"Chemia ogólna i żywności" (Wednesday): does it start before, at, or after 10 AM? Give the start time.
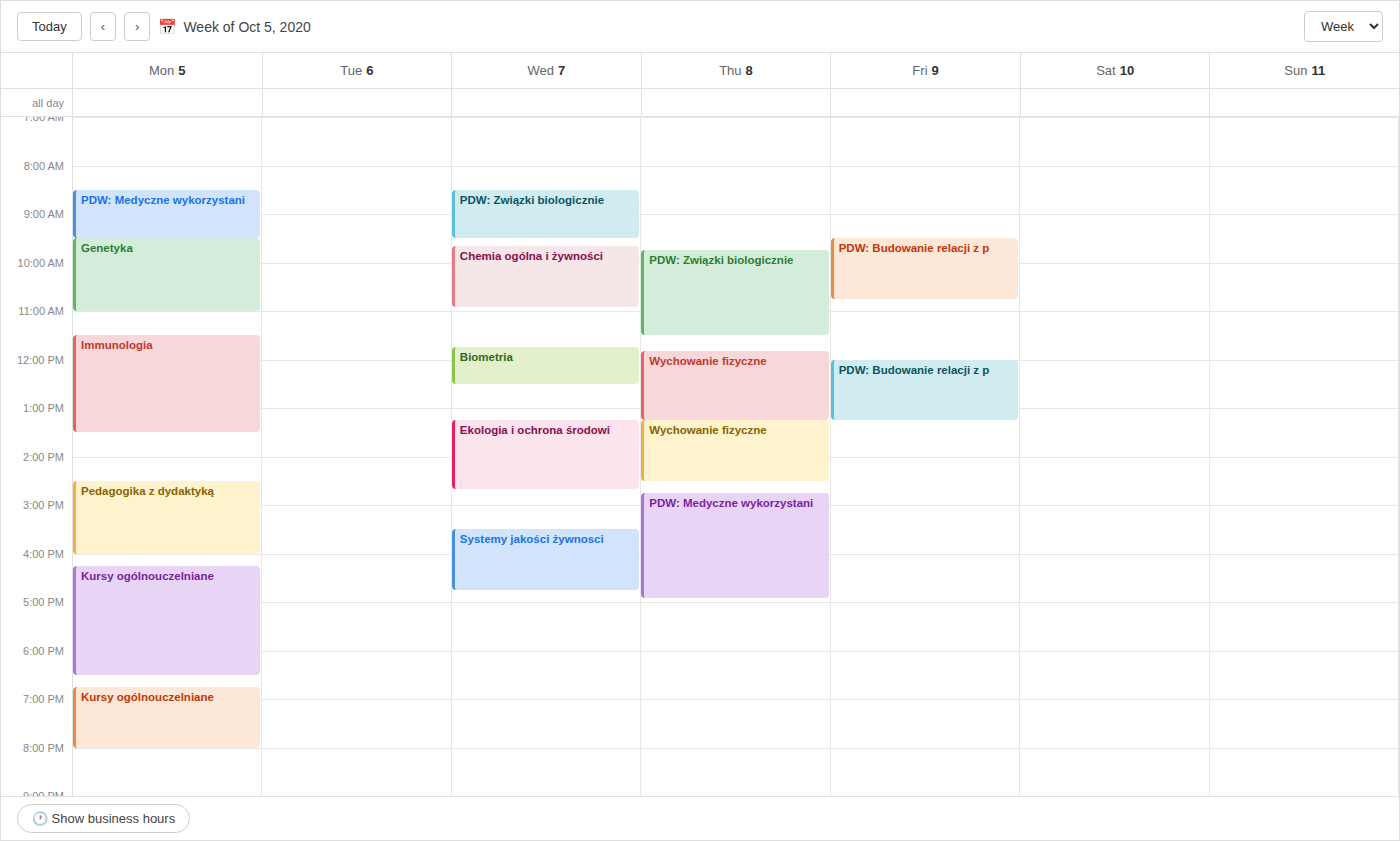
9:40 AM -- before 10 AM, 20 minutes above the 10 AM line.